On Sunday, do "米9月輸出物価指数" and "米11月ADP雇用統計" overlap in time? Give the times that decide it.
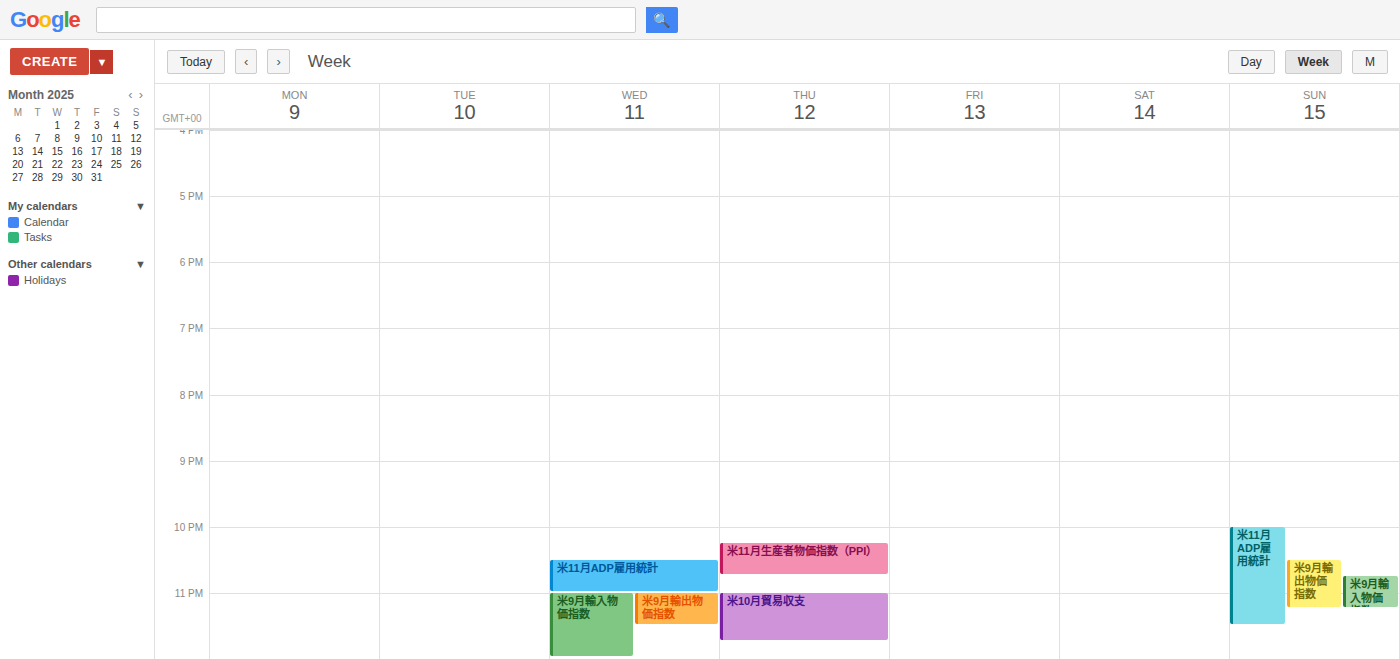
"米9月輸出物価指数" runs 10:30 PM to 11:15 PM, inside "米11月ADP雇用統計" -- they overlap.